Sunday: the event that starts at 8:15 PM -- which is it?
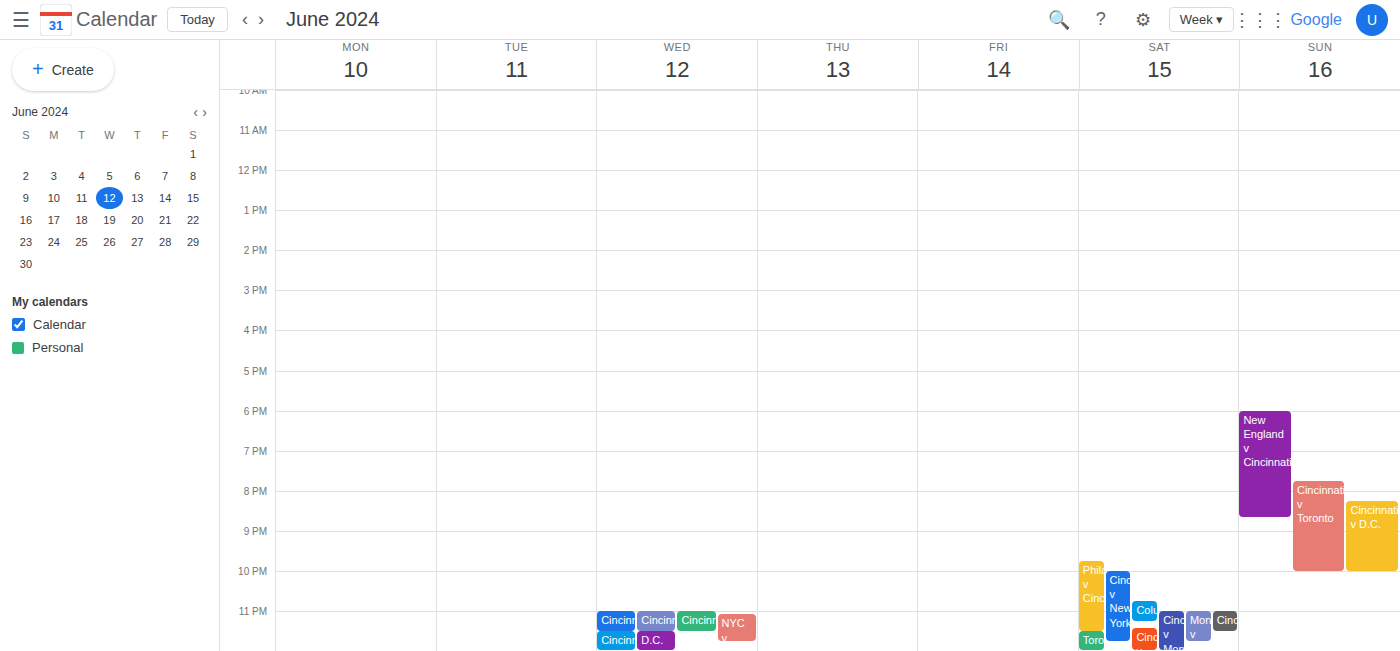
"Cincinnati v D.C."